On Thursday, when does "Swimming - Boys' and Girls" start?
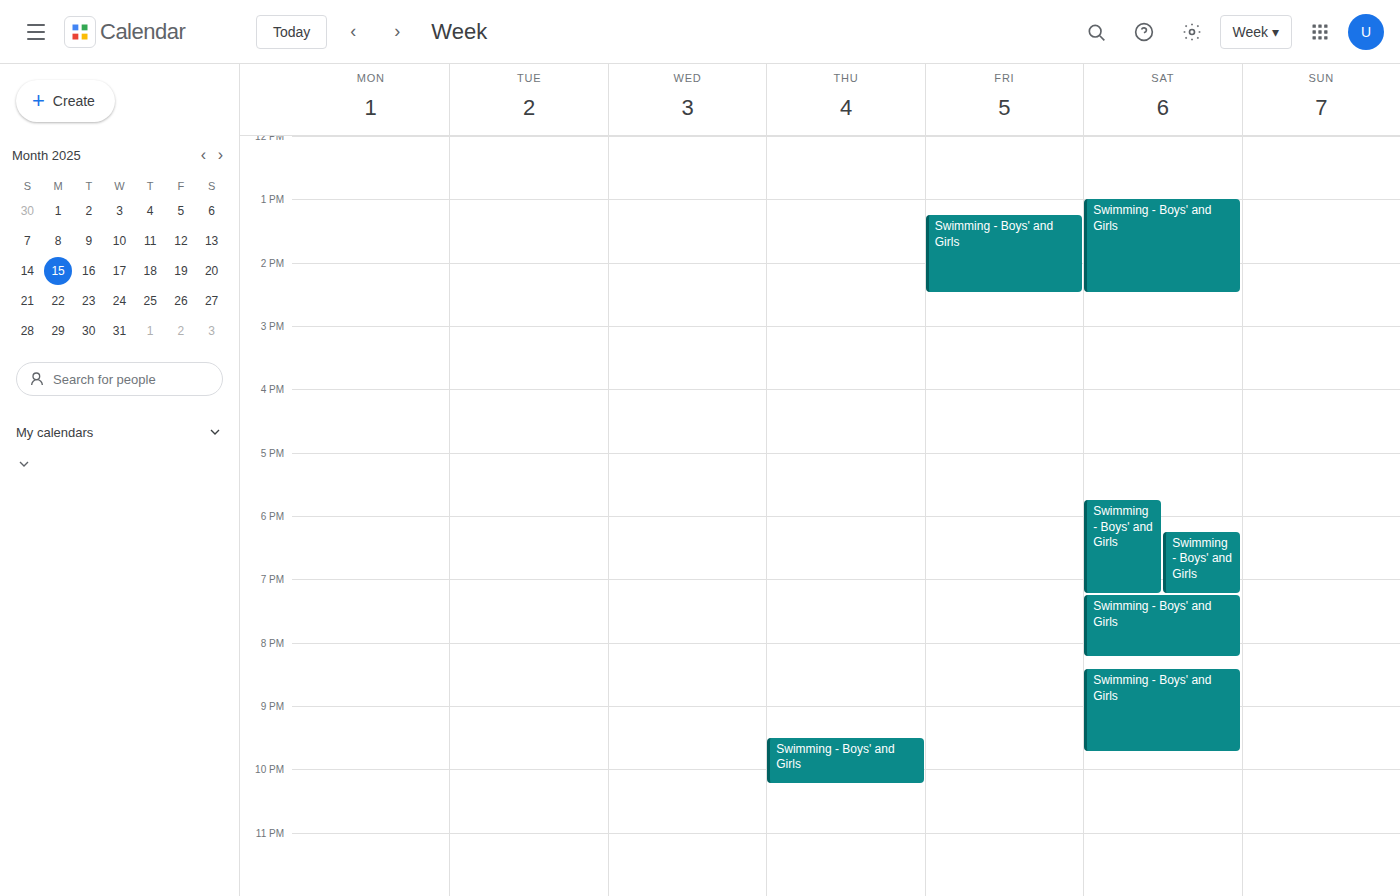
9:30 PM